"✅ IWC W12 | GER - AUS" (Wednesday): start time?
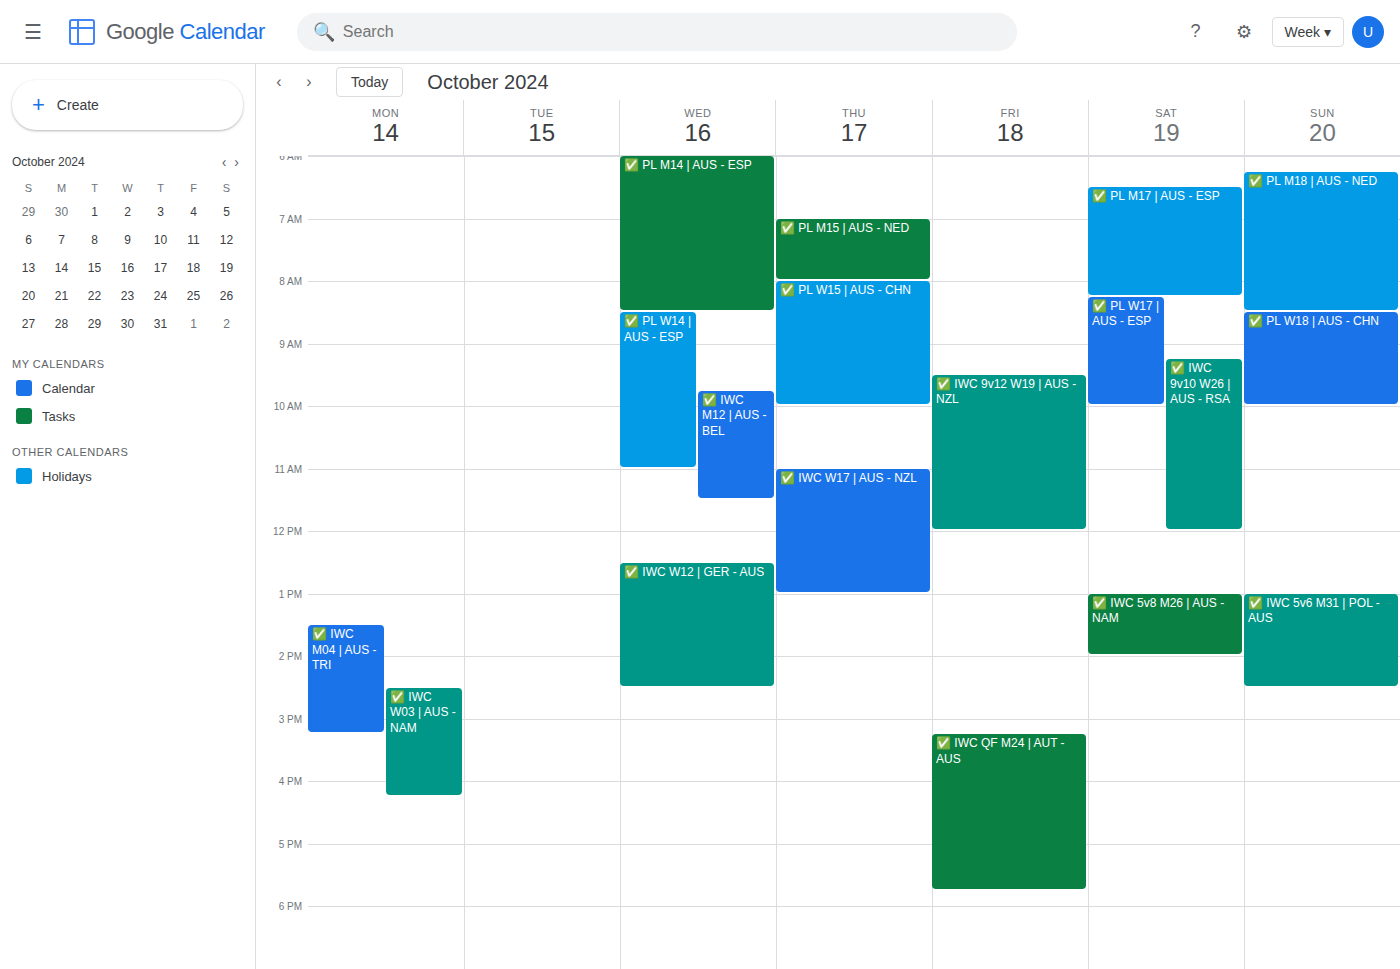
12:30 PM